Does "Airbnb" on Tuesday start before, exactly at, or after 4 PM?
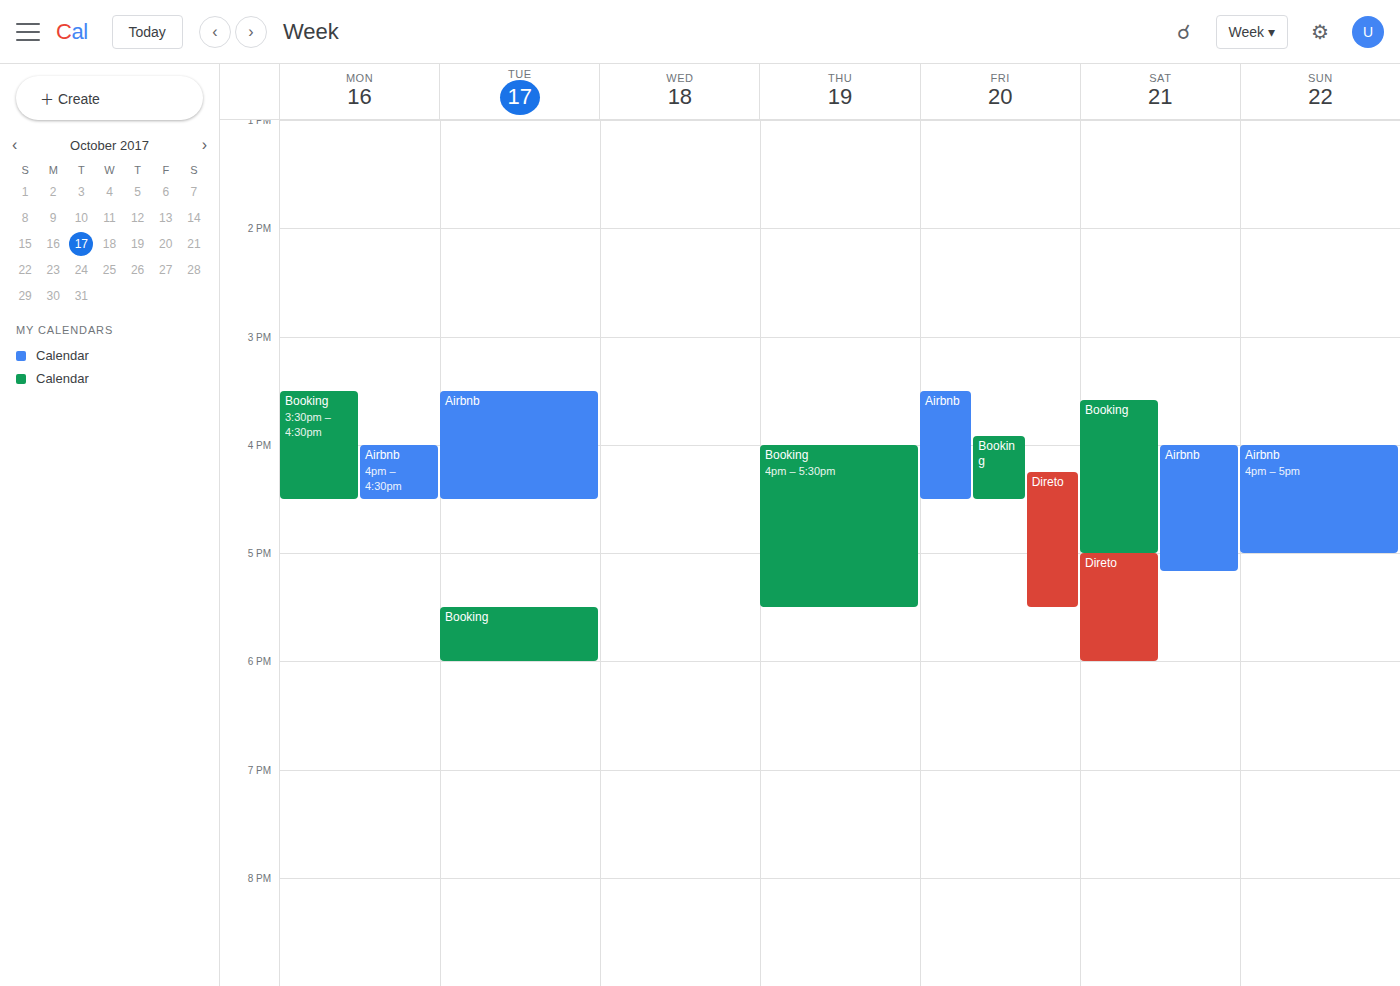
3:30 PM -- before 4 PM, 30 minutes above the 4 PM line.